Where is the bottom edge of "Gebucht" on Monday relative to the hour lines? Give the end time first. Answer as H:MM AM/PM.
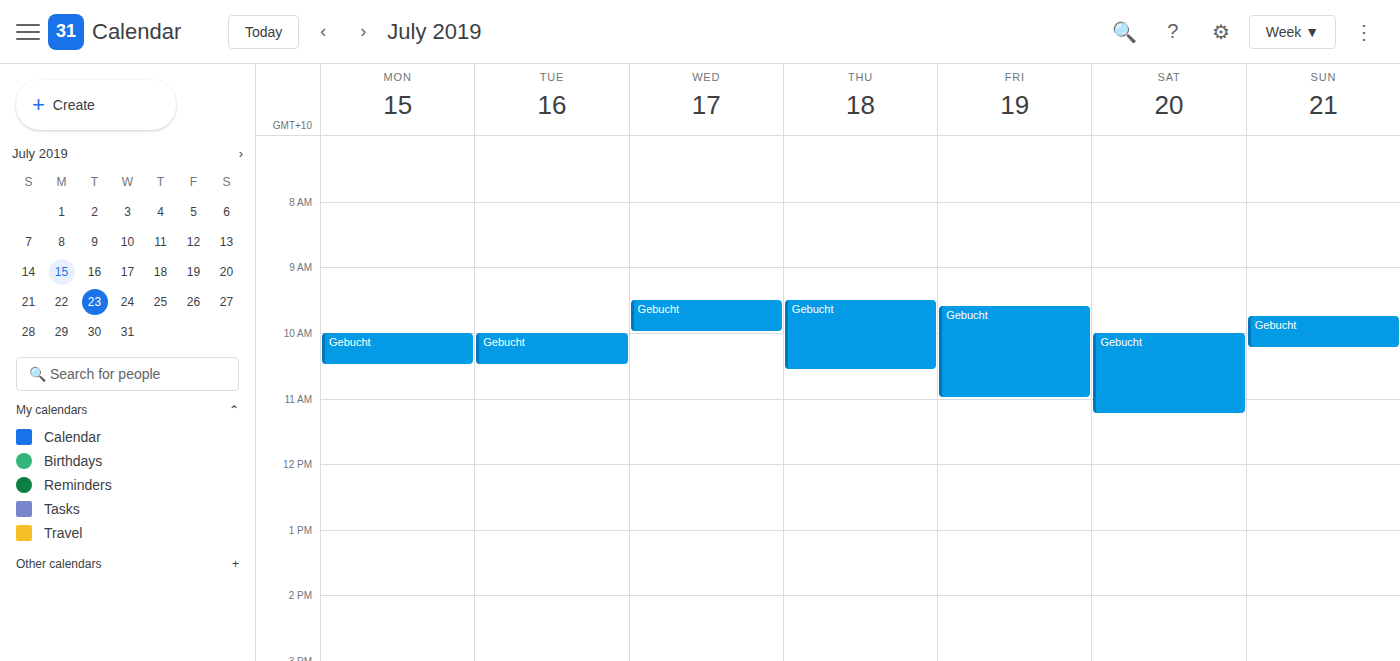
10:30 AM -- halfway between the 10 AM and 11 AM lines.